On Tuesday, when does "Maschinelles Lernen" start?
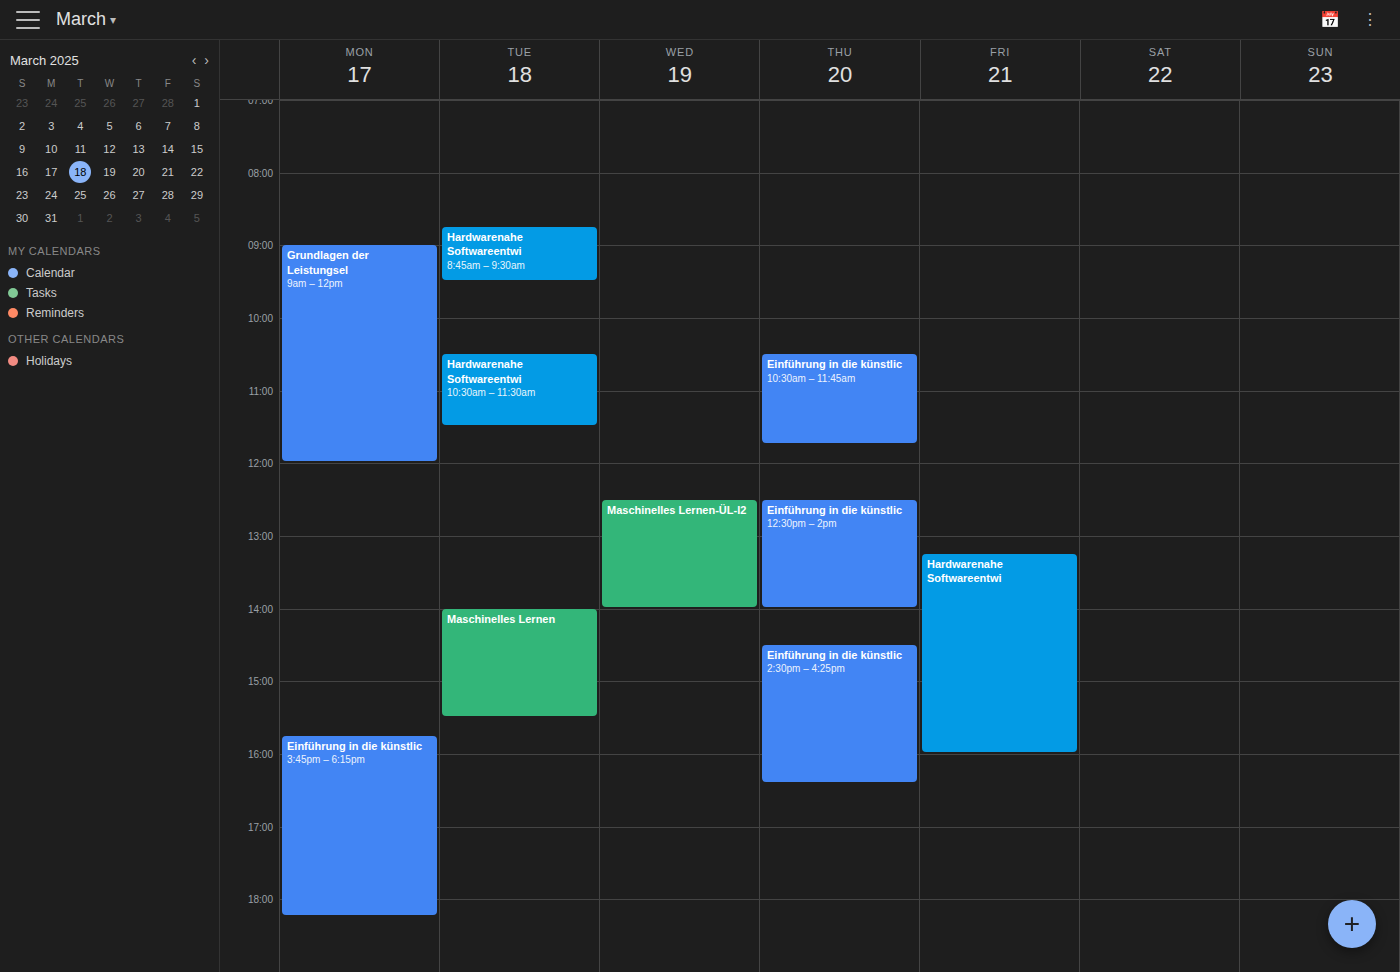
2:00 PM